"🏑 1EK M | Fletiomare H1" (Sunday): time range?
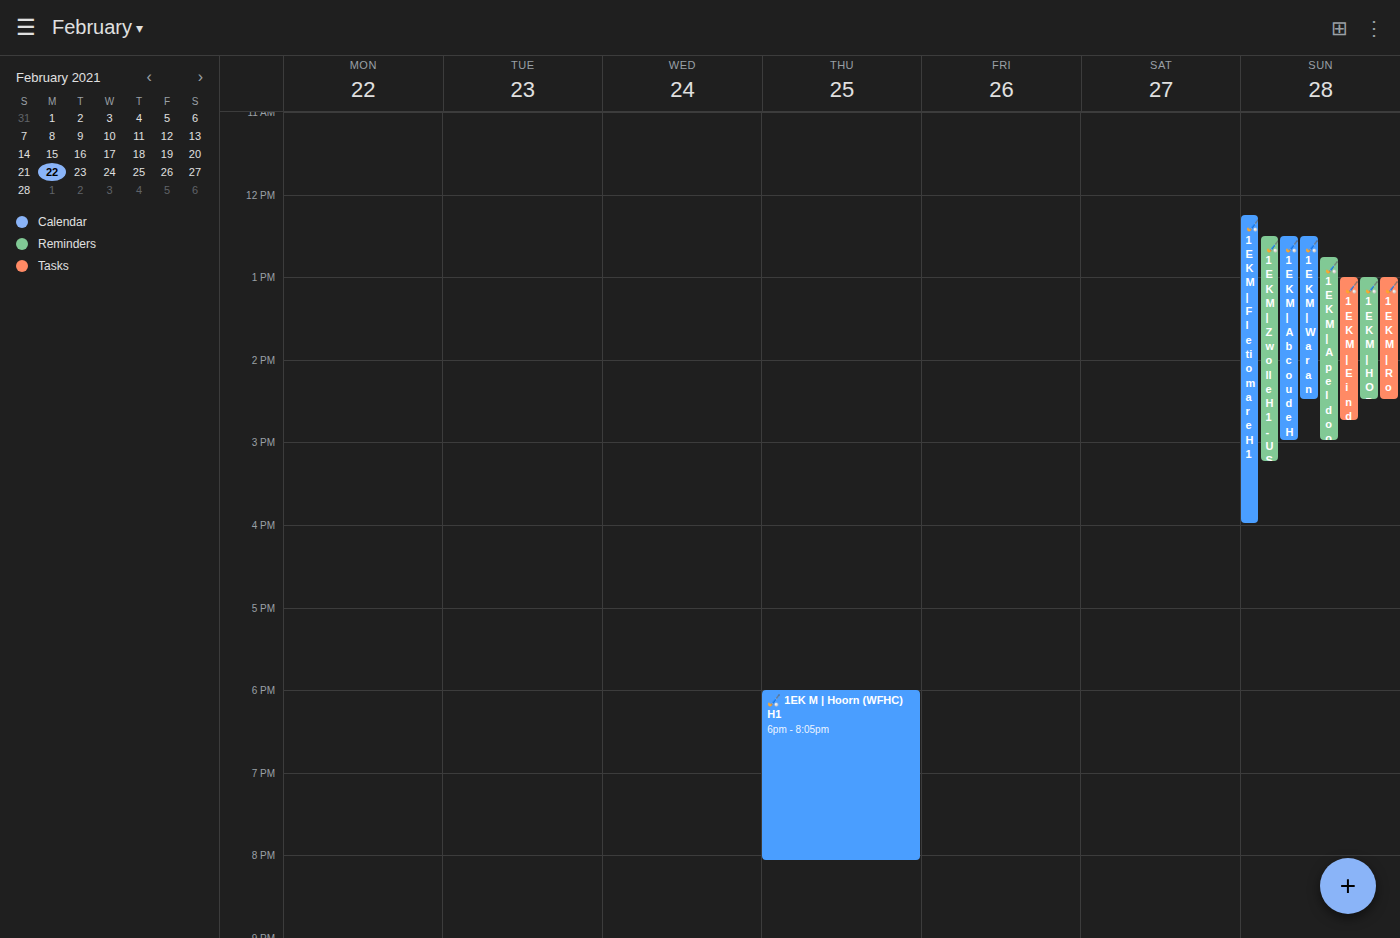
12:15 PM to 4:00 PM